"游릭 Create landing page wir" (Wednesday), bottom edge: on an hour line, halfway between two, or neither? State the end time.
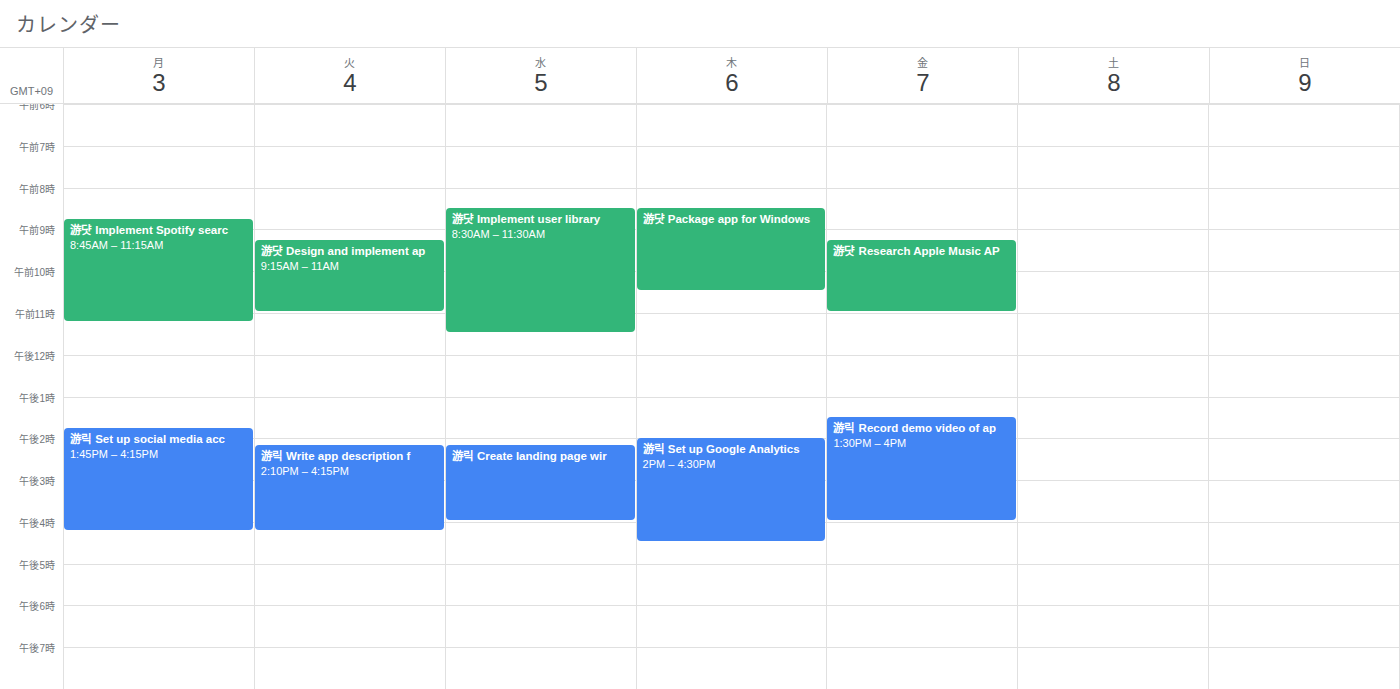
4:00 PM -- exactly on the 4 PM line.